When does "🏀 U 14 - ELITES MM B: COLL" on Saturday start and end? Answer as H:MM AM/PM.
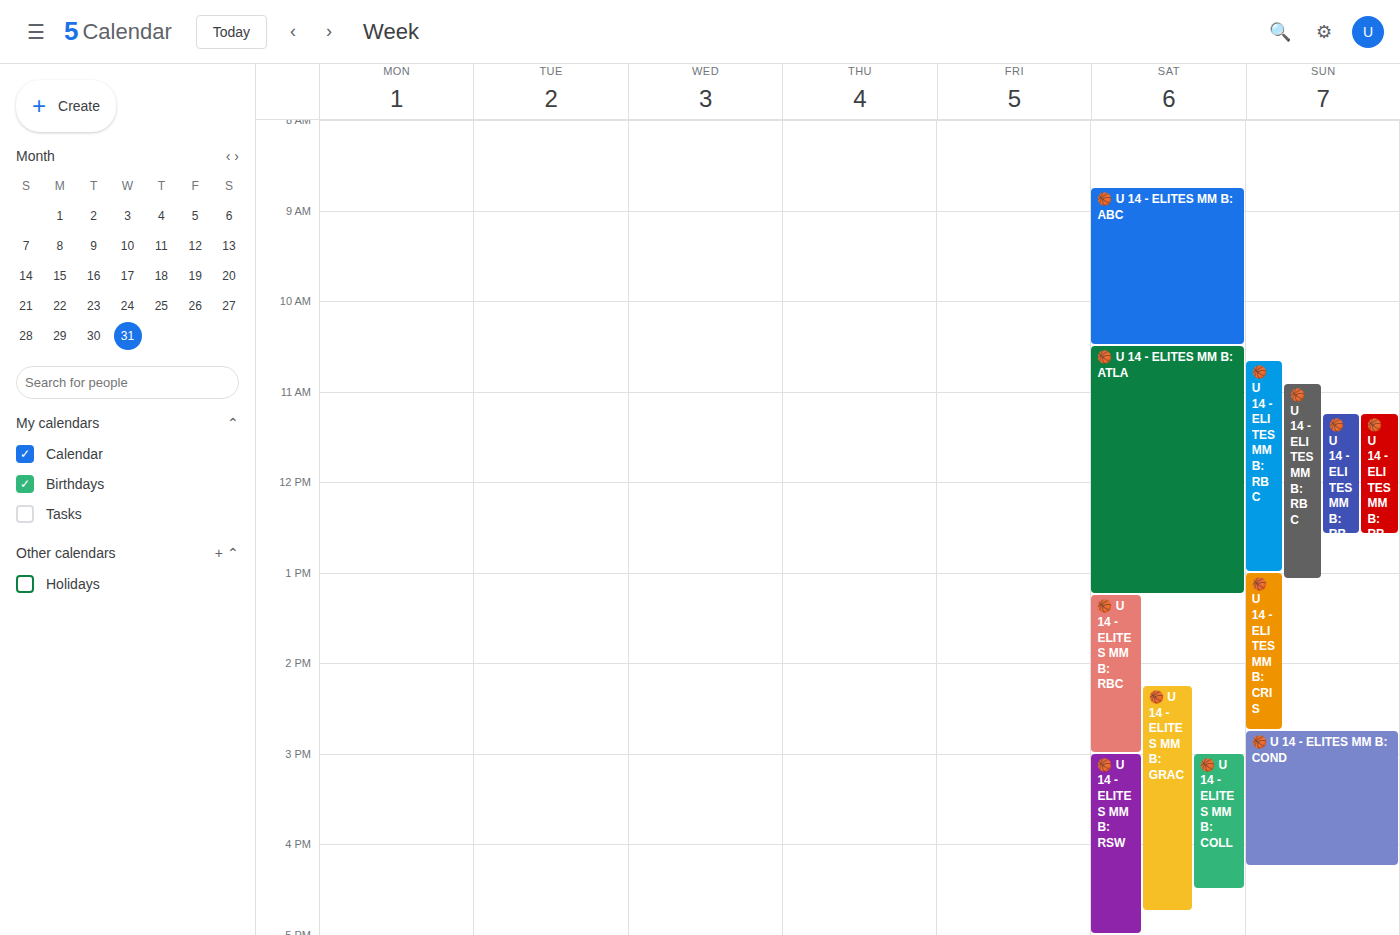
3:00 PM to 4:30 PM